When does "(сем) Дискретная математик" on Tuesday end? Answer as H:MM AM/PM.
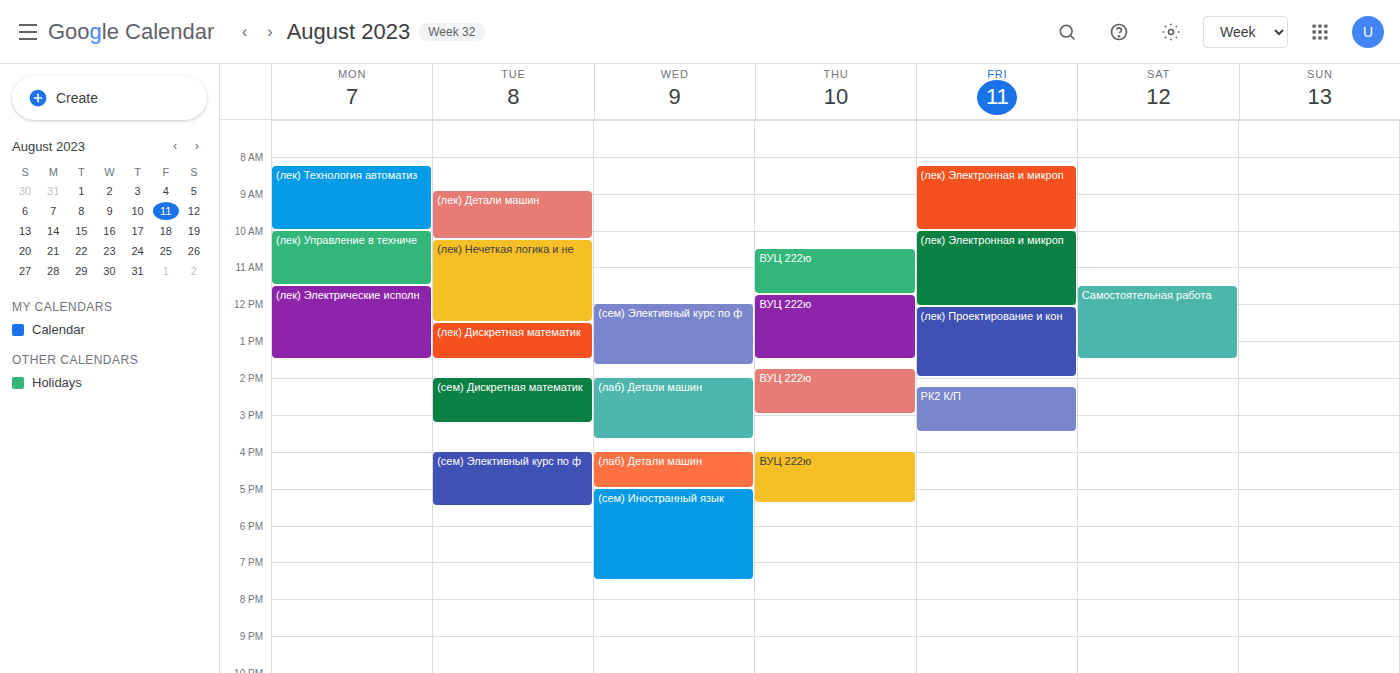
3:15 PM